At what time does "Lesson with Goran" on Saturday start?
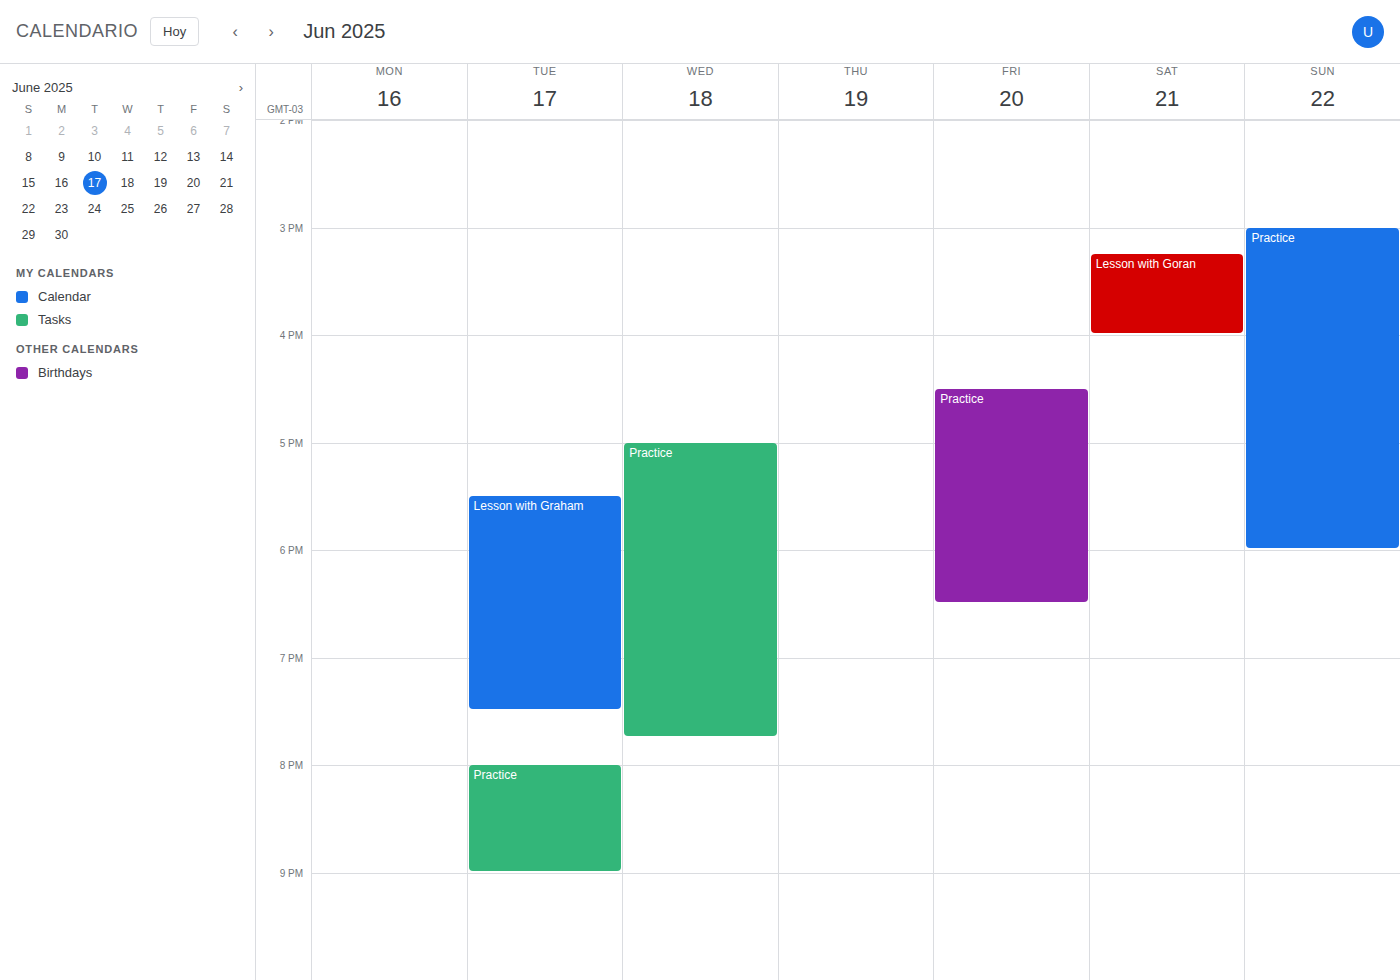
3:15 PM